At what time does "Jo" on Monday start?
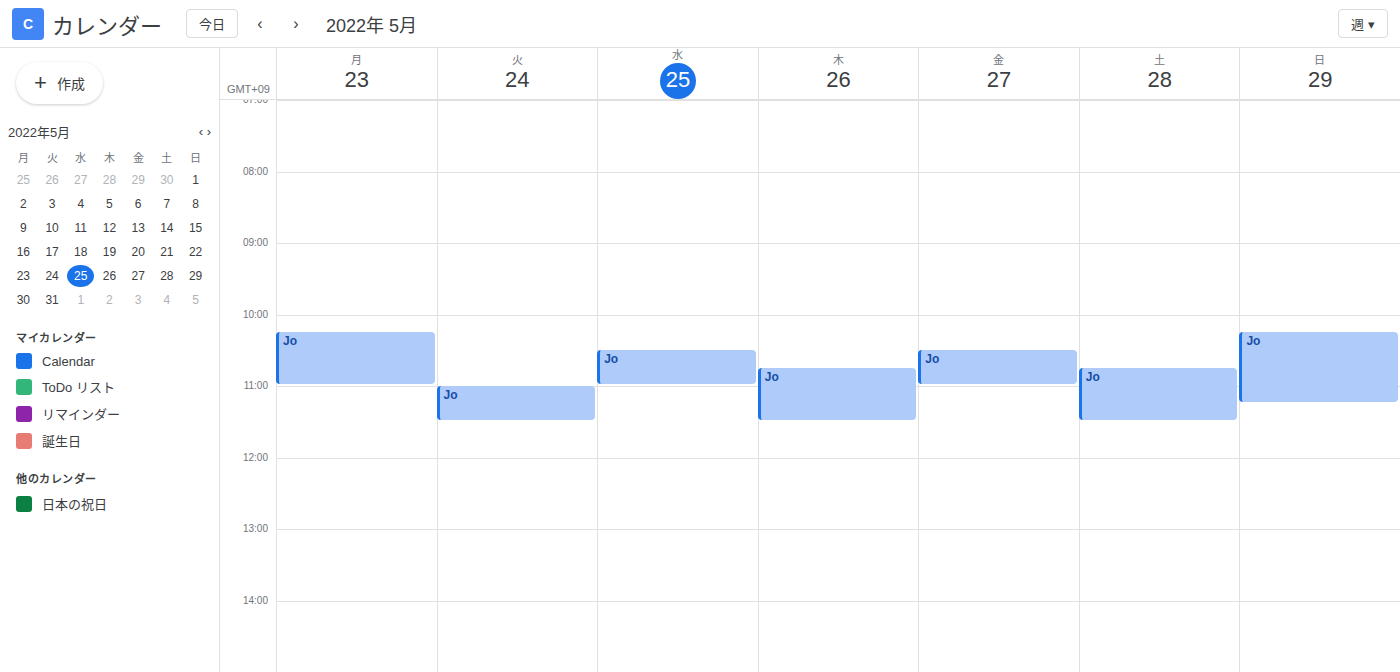
10:15 AM